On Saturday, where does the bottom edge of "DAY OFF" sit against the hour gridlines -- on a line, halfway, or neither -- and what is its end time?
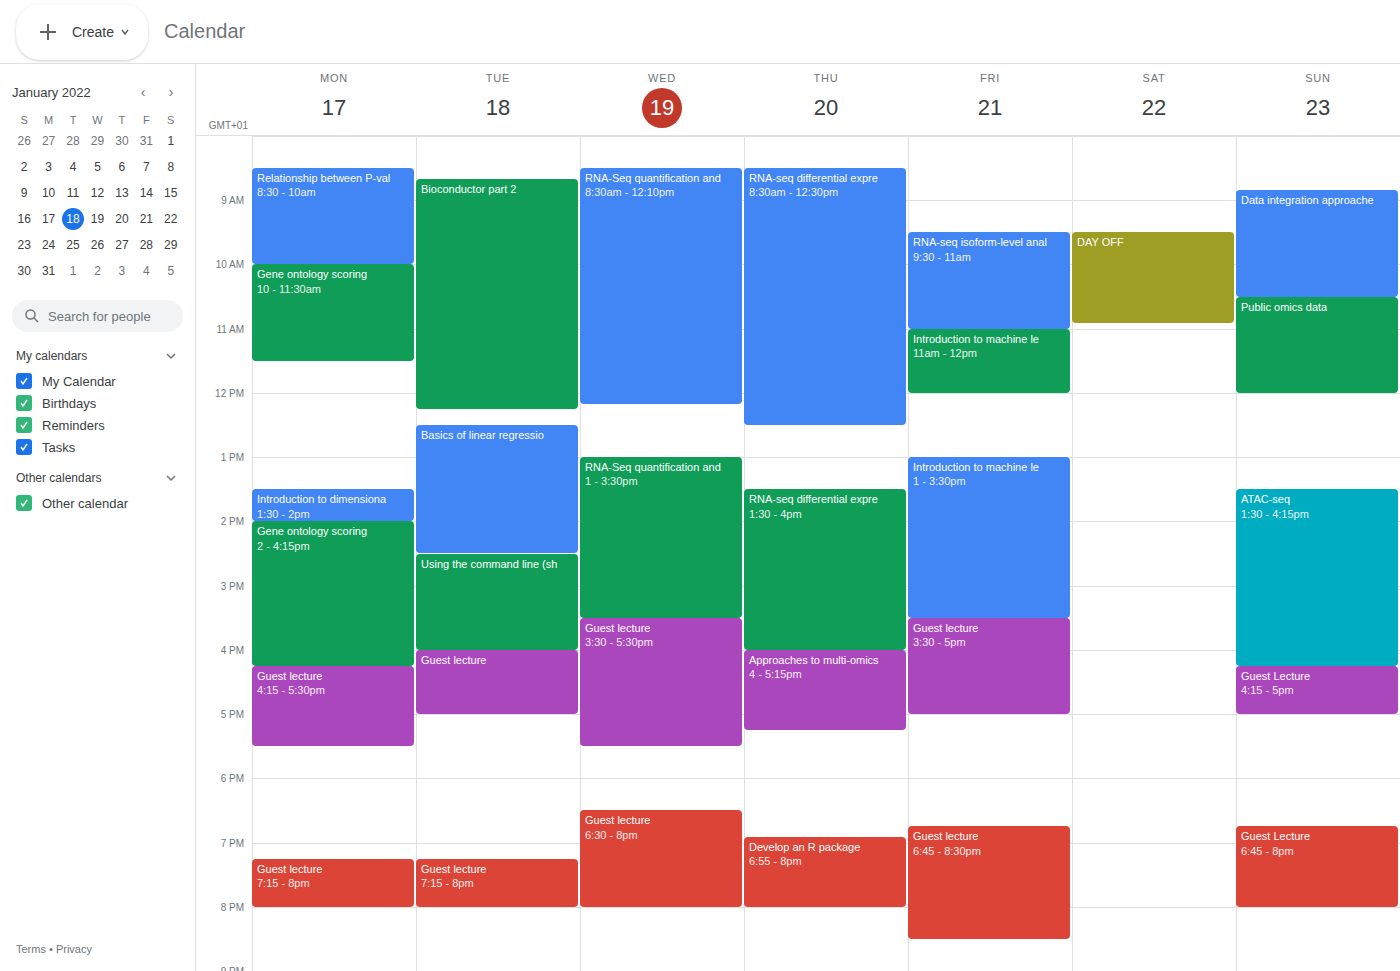
10:55 AM -- neither: 55 minutes below the 10 AM line and 5 minutes above the 11 AM line.